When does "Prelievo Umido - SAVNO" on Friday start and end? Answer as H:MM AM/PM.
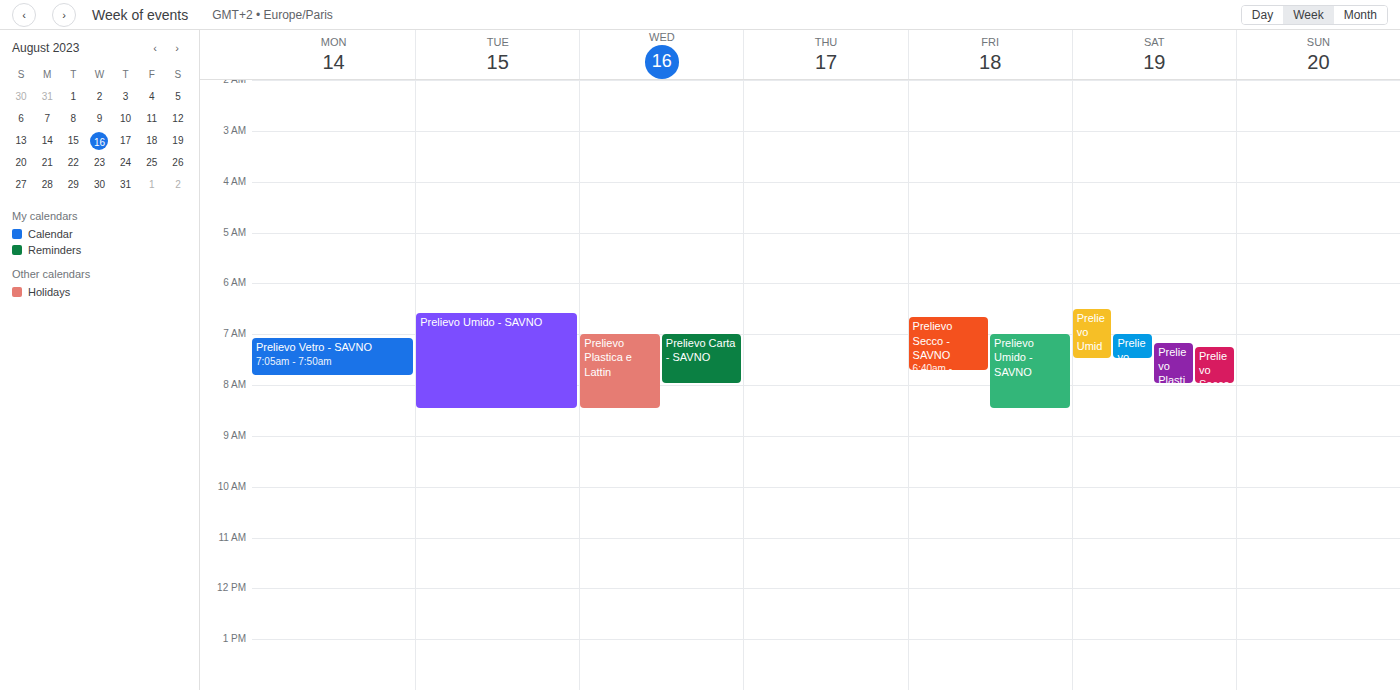
7:00 AM to 8:30 AM